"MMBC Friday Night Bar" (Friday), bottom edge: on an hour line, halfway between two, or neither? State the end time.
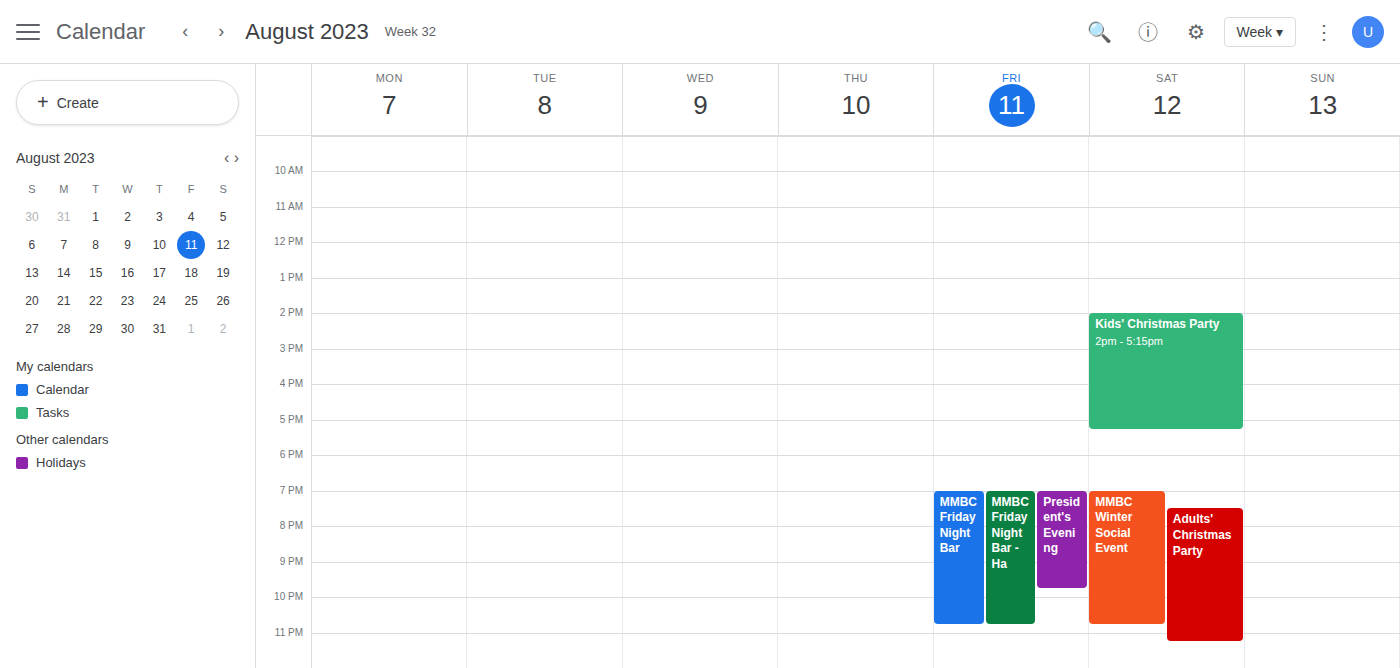
10:45 PM -- neither: three quarters of the way from the 10 PM line to the 11 PM line.